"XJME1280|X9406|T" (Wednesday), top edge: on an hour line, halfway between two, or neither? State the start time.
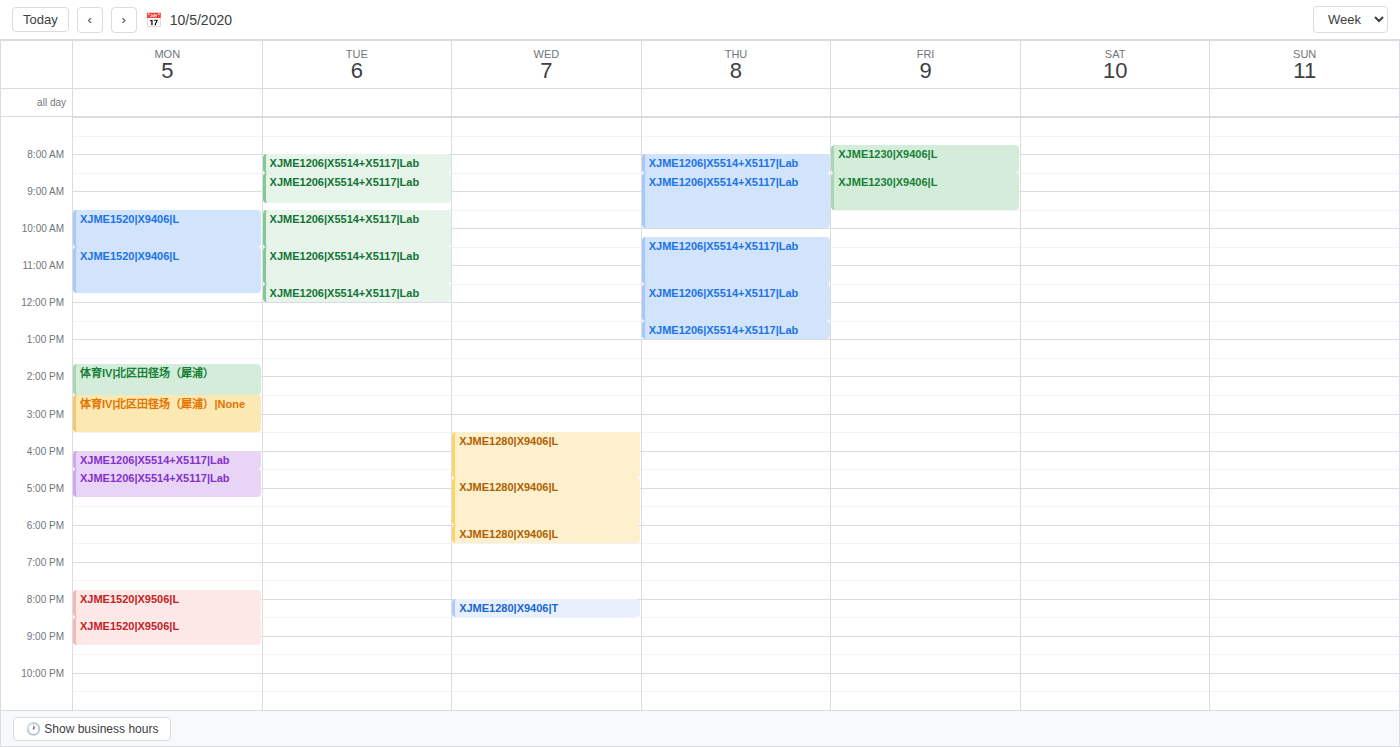
8:00 PM -- exactly on the 8 PM line.